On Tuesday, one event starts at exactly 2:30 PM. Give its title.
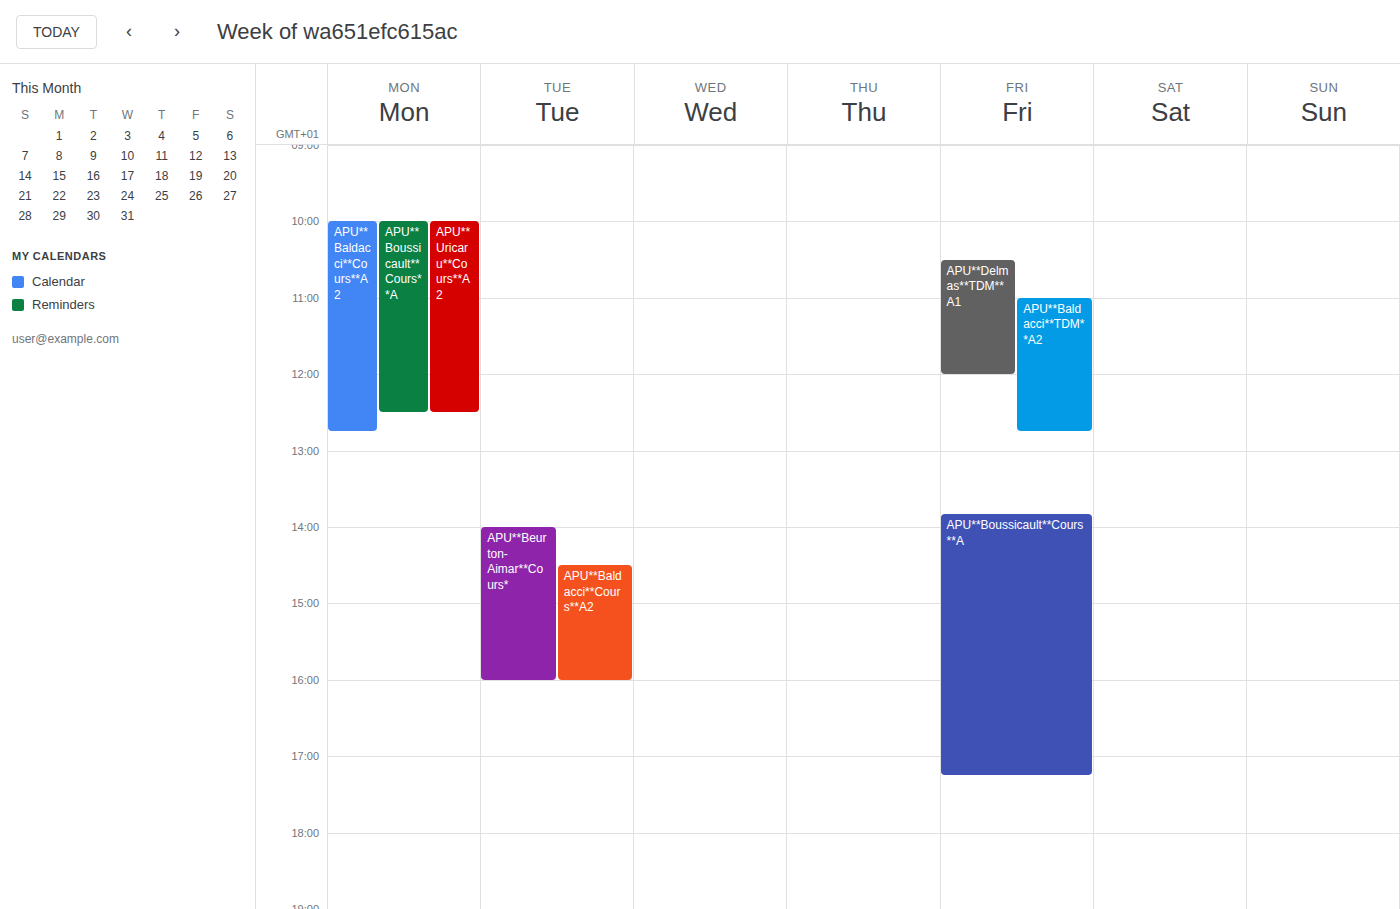
"APU**Baldacci**Cours**A2"